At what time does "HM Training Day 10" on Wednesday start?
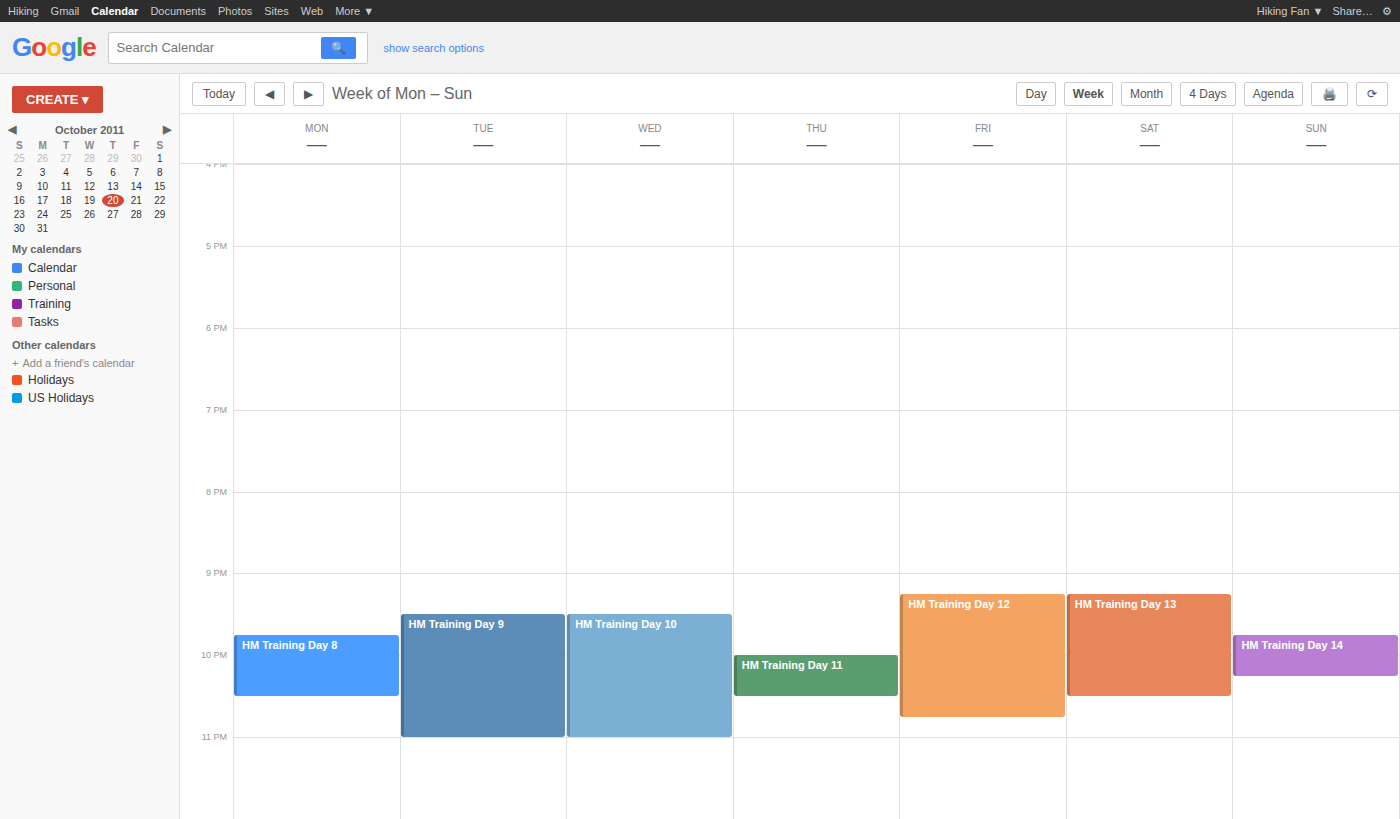
9:30 PM